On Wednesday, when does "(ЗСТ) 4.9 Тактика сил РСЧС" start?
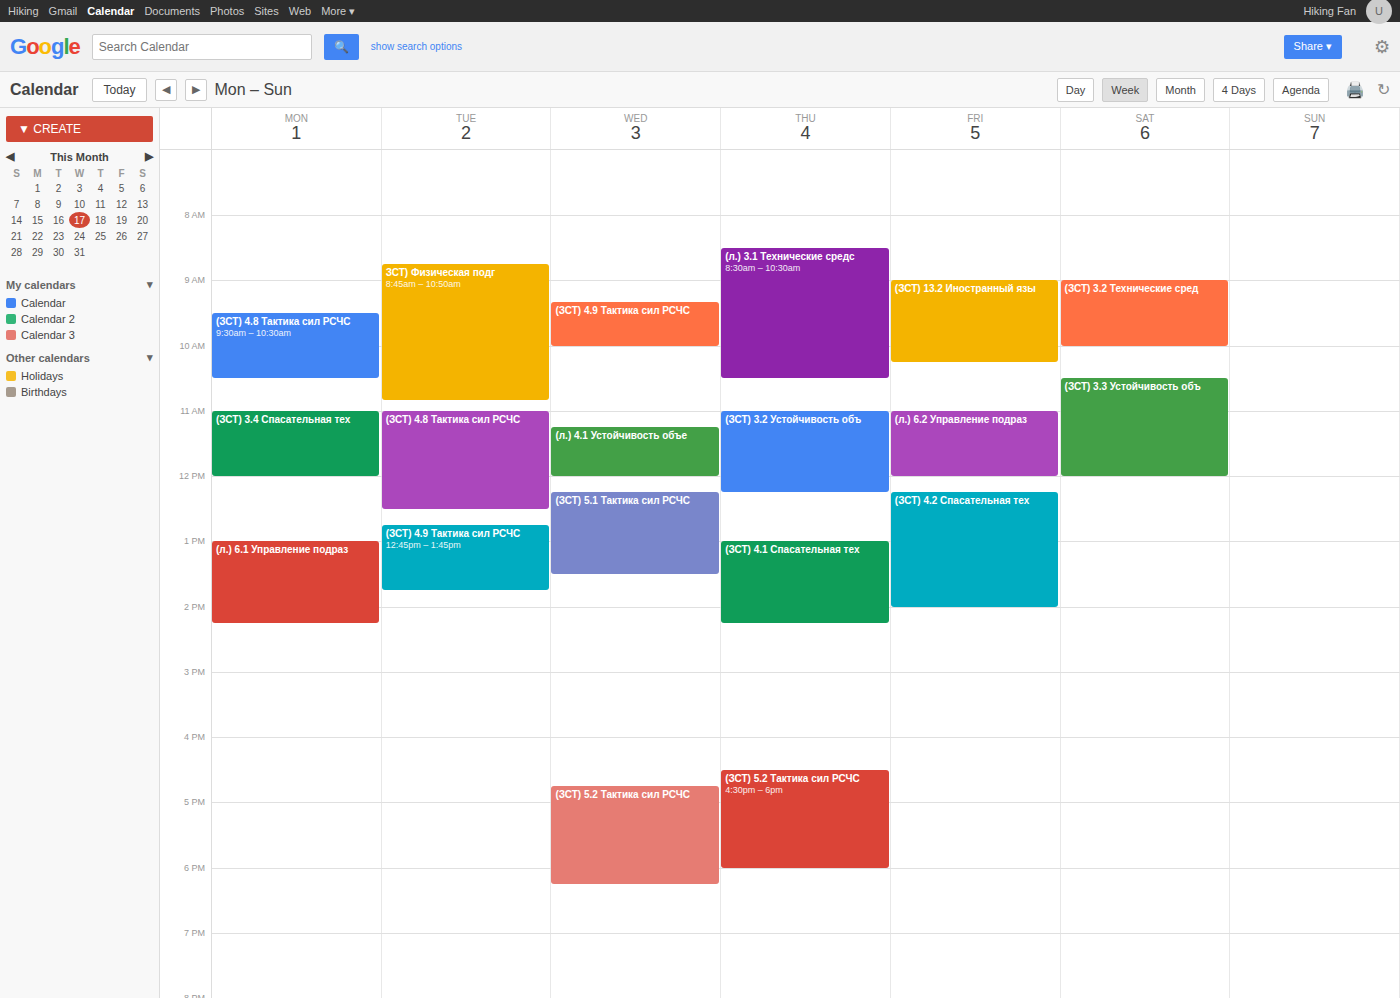
9:20 AM